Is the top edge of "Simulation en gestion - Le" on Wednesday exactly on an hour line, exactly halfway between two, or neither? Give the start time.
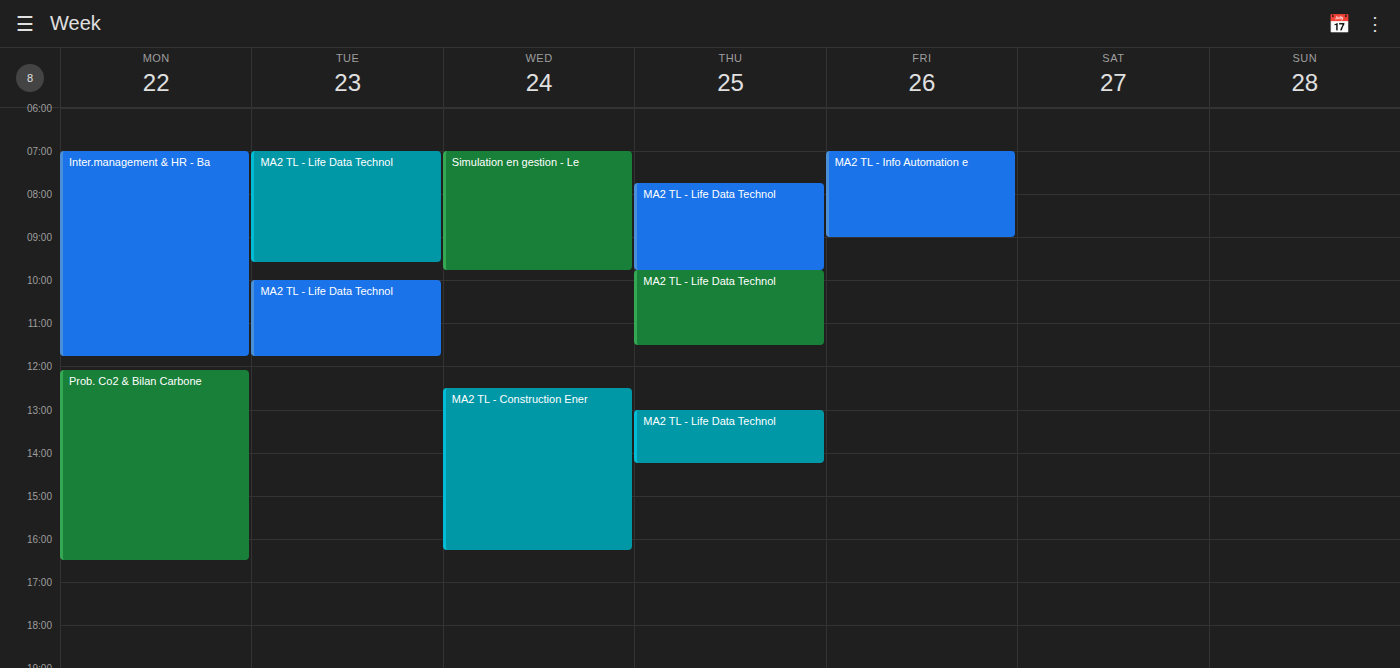
7:00 AM -- exactly on the 7 AM line.